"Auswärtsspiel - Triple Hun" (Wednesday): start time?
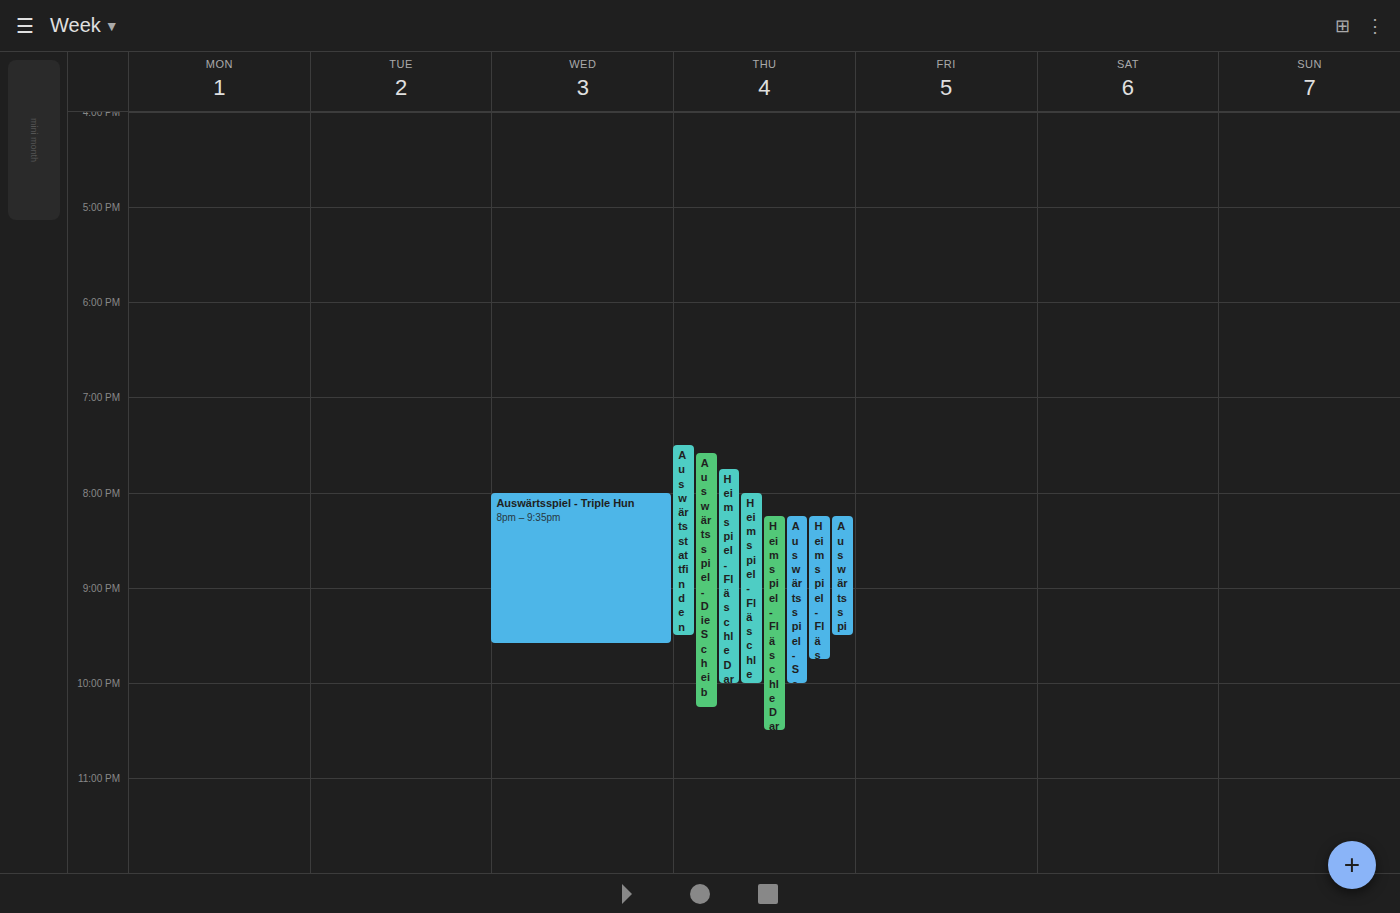
8:00 PM